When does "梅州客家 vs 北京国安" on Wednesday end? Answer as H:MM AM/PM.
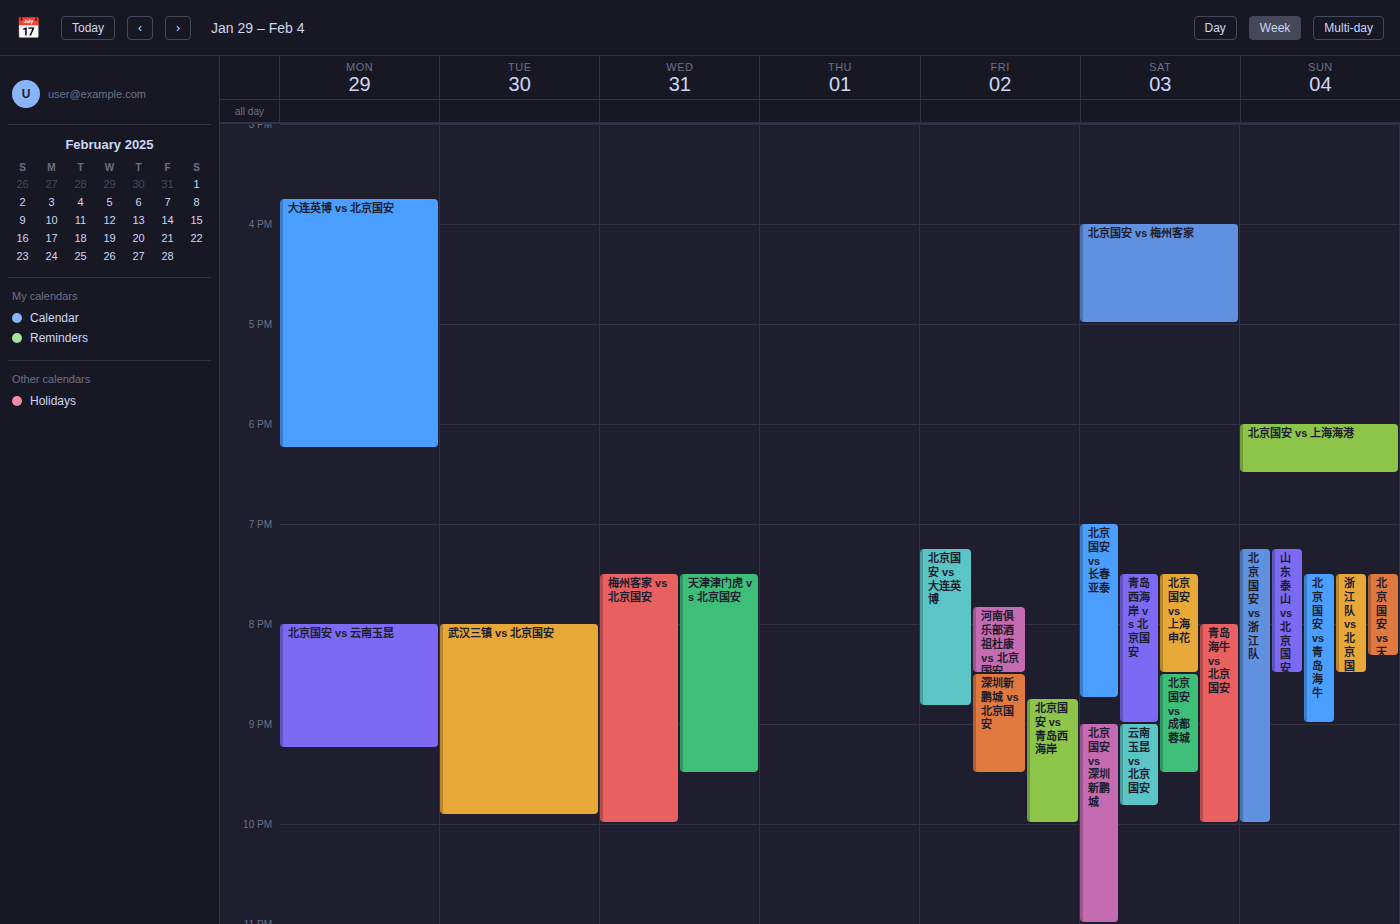
10:00 PM